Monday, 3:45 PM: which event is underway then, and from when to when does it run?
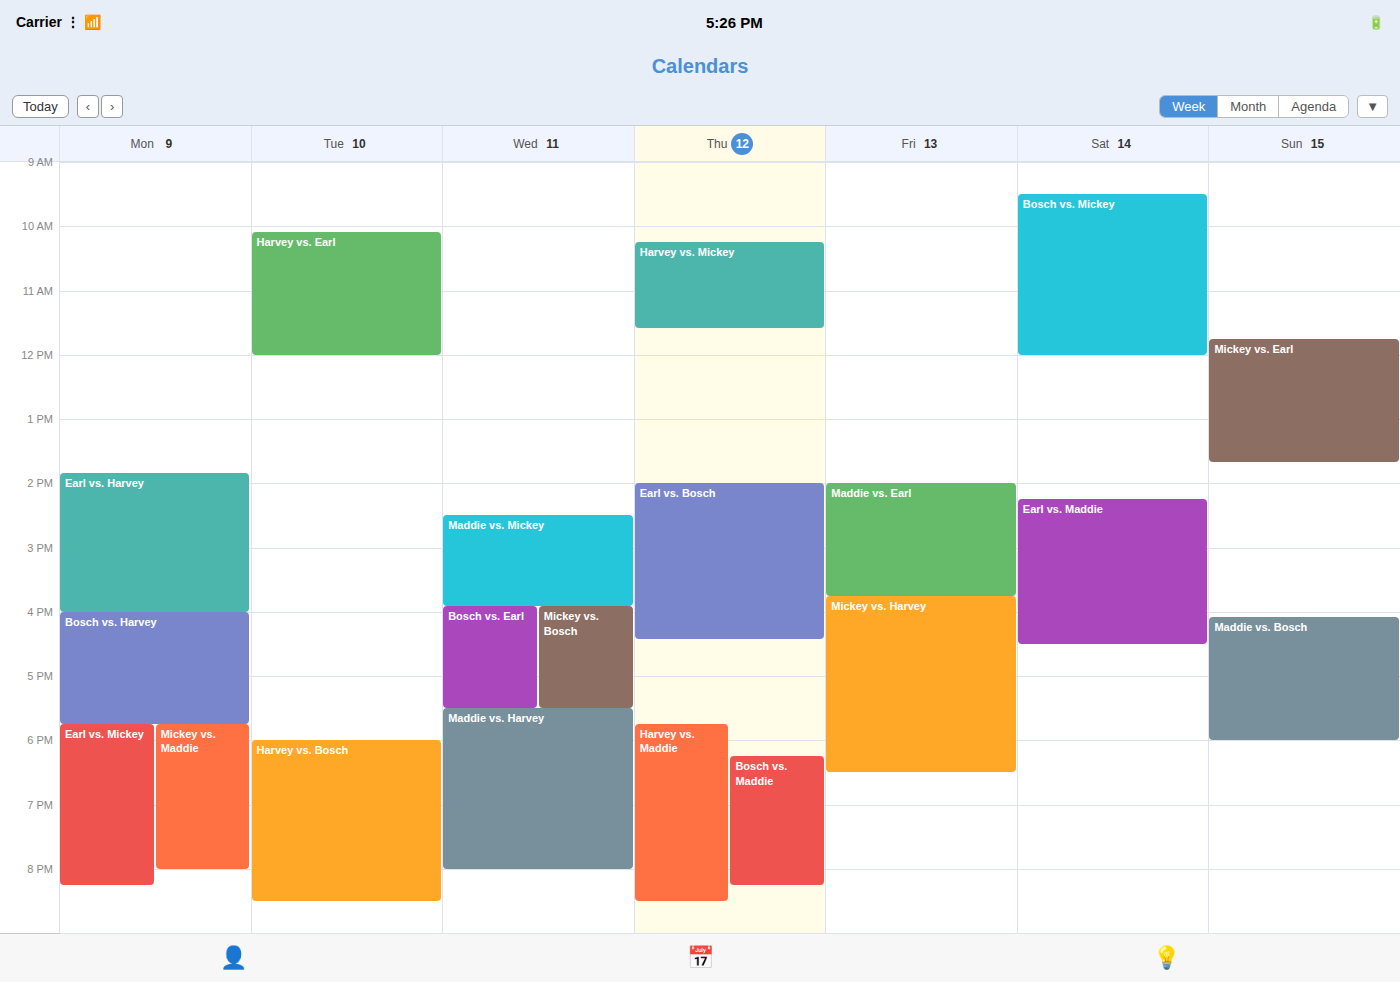
"Earl vs. Harvey", 1:50 PM to 4:00 PM